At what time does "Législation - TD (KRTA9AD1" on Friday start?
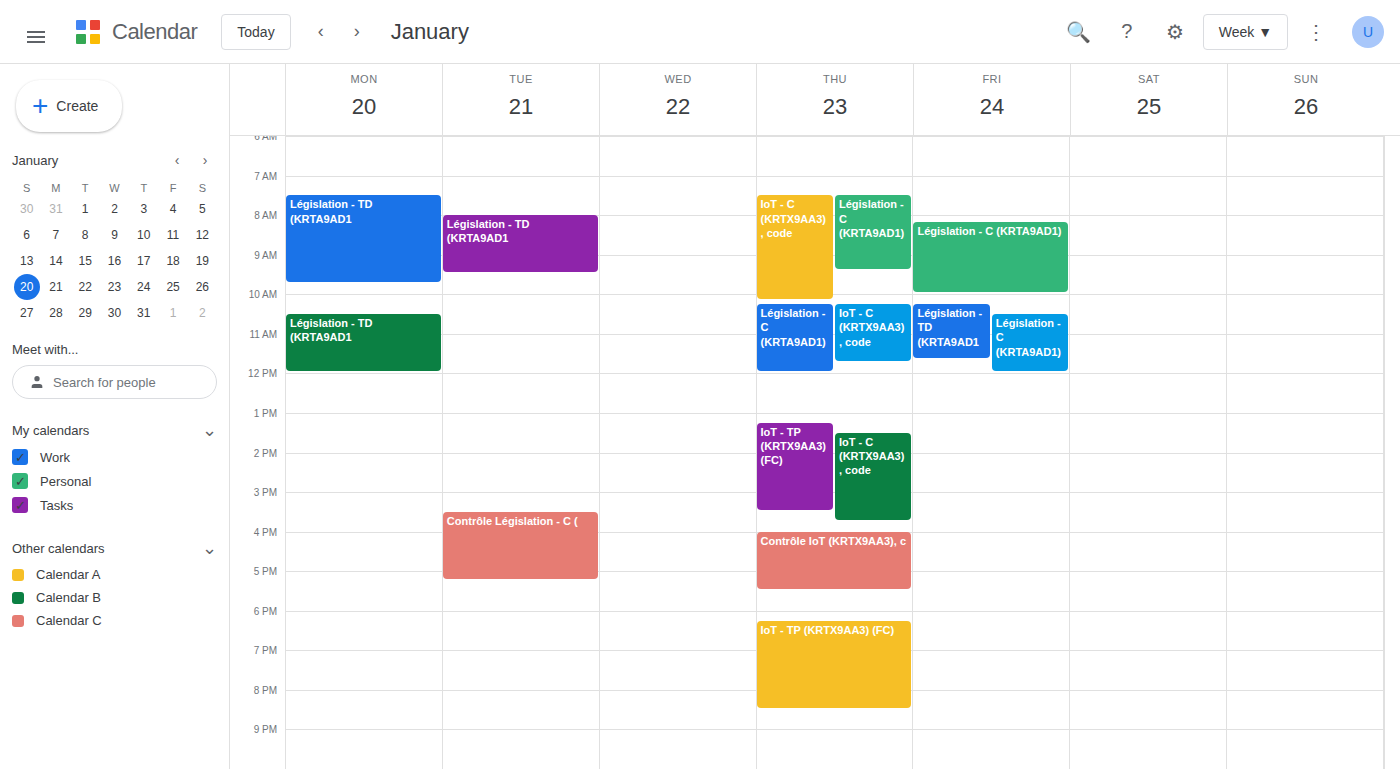
10:15